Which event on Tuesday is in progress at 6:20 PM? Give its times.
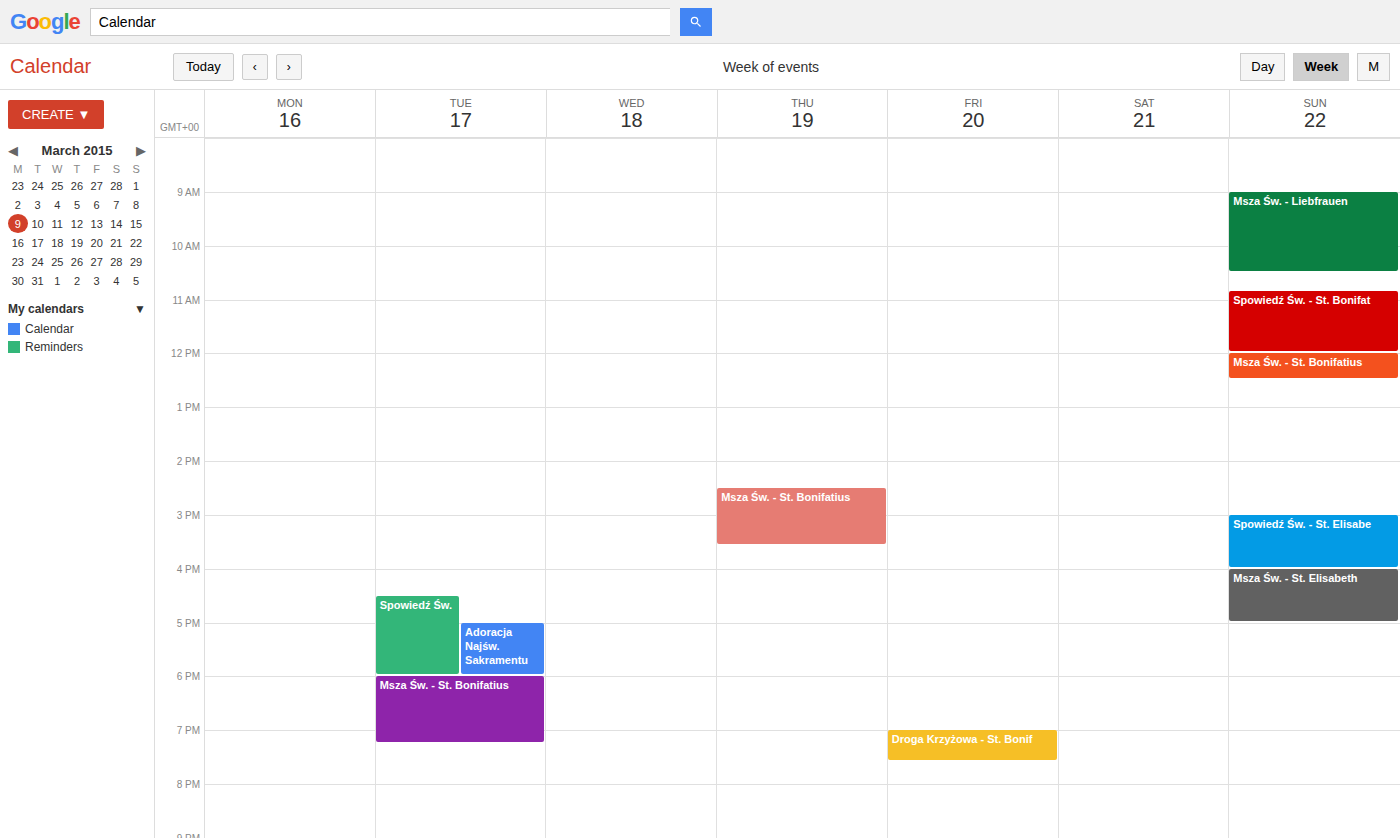
"Msza Św. - St. Bonifatius", 6:00 PM to 7:15 PM